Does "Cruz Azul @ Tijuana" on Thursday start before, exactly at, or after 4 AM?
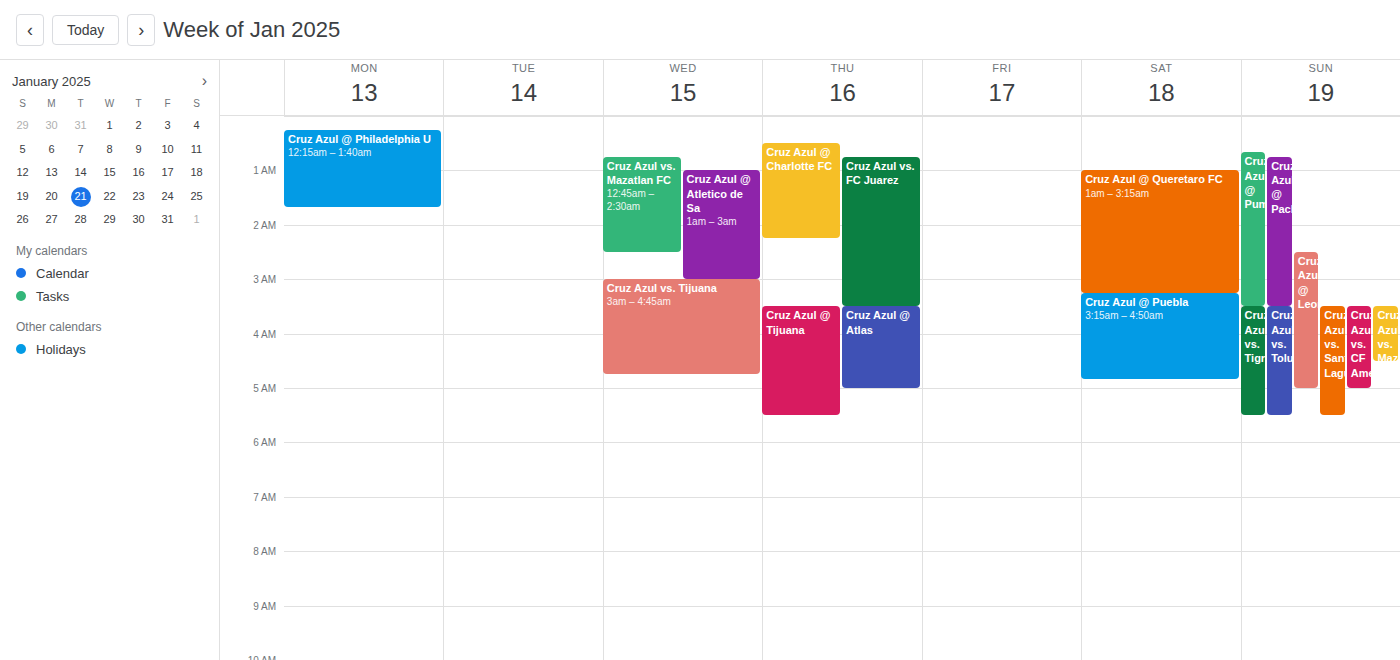
3:30 AM -- before 4 AM, 30 minutes above the 4 AM line.